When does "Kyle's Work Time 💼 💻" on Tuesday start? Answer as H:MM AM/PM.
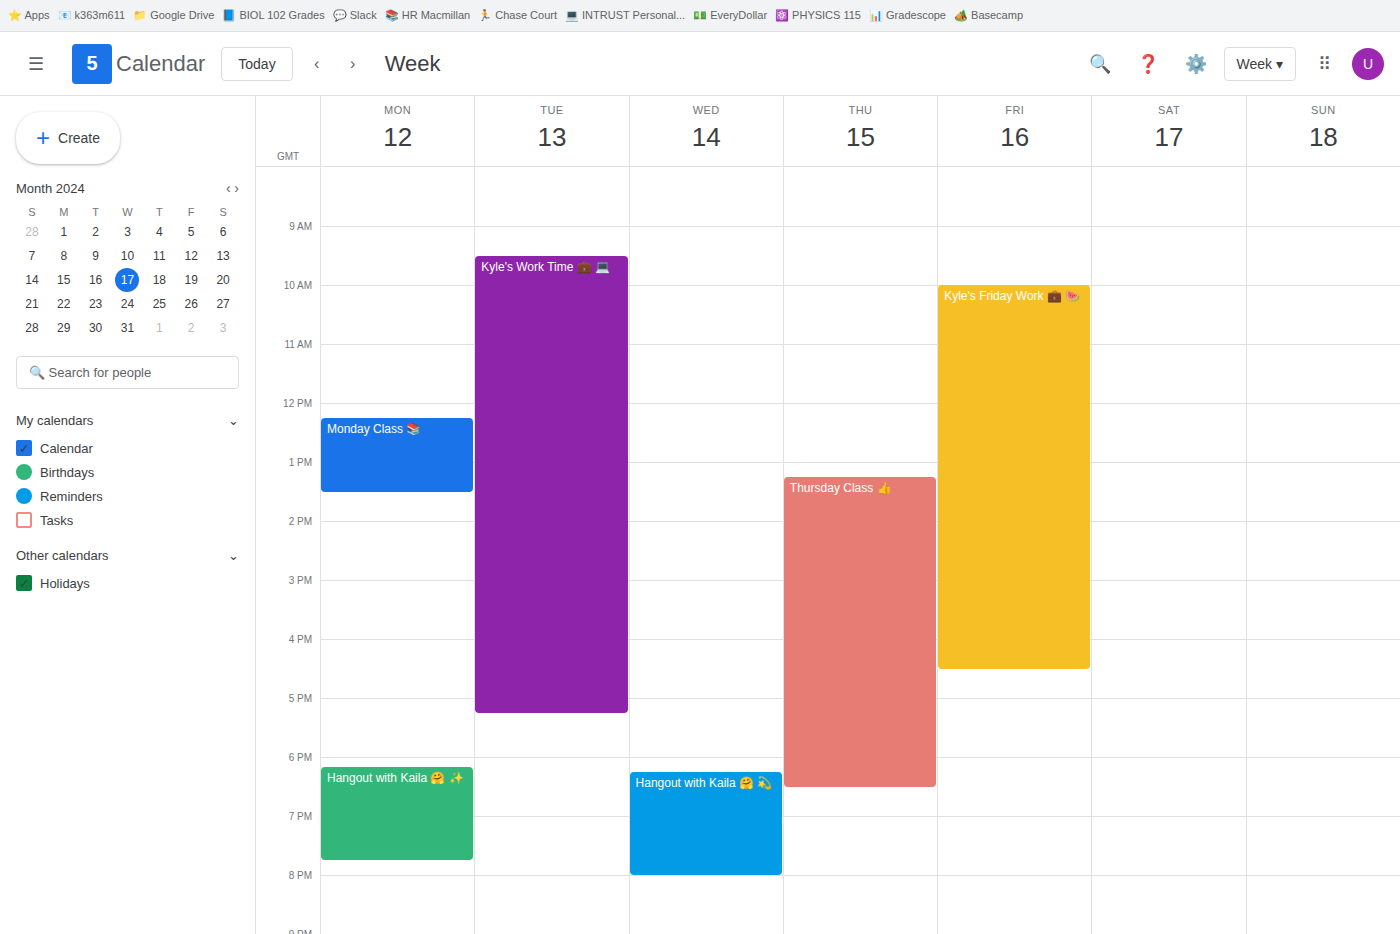
9:30 AM